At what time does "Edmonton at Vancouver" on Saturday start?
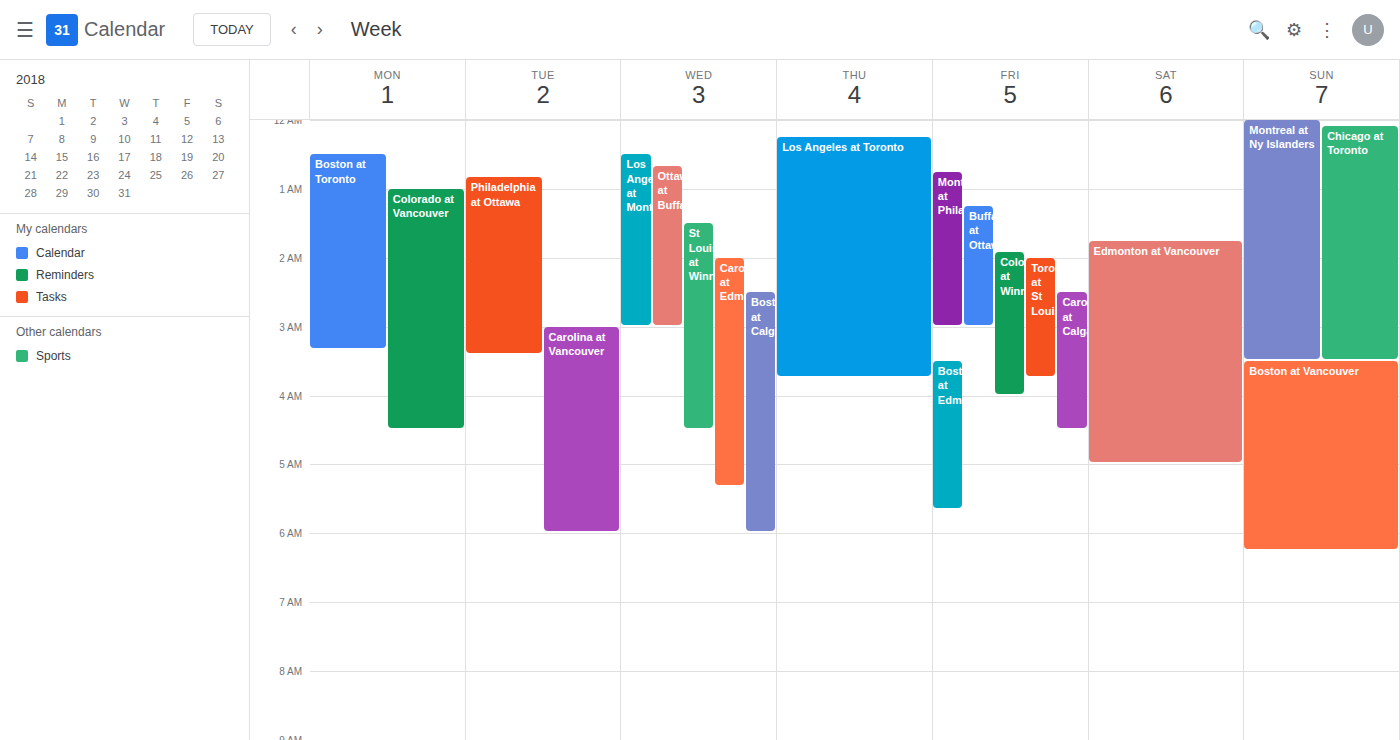
1:45 AM